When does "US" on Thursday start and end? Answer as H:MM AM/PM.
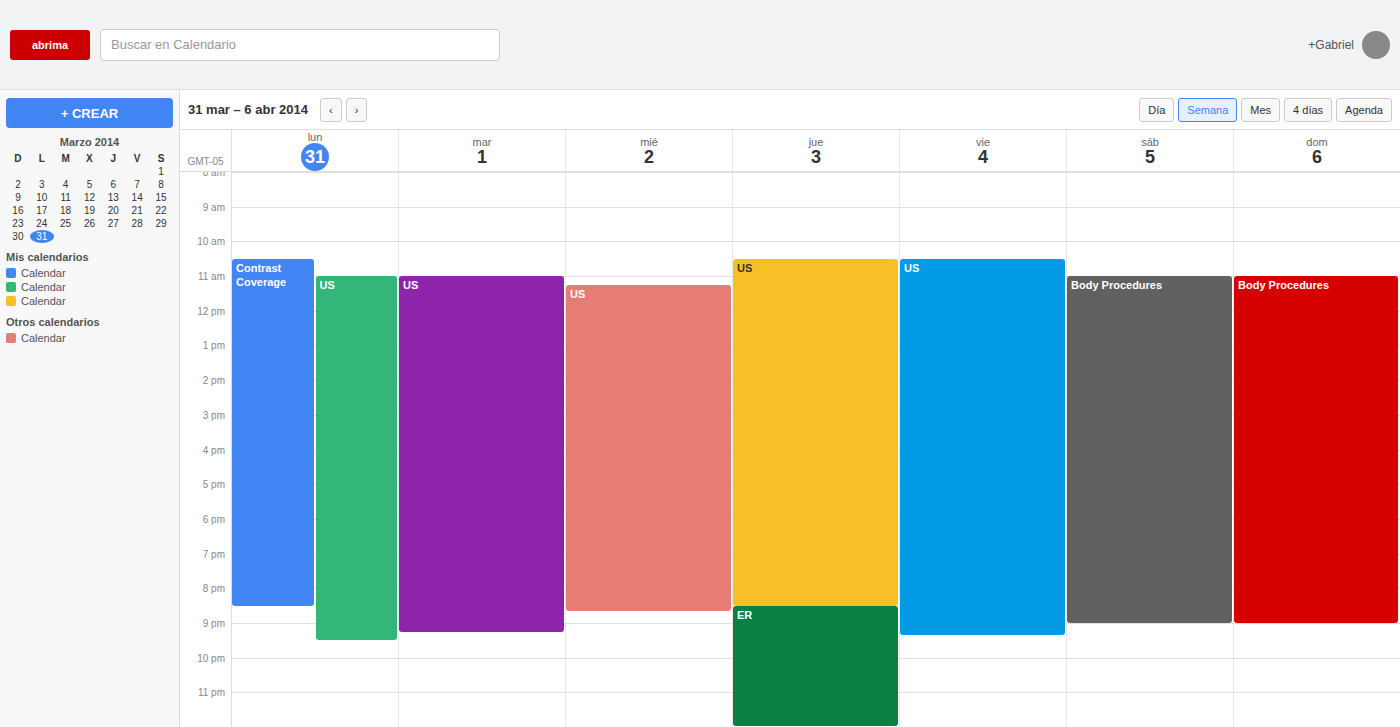
10:30 AM to 8:30 PM